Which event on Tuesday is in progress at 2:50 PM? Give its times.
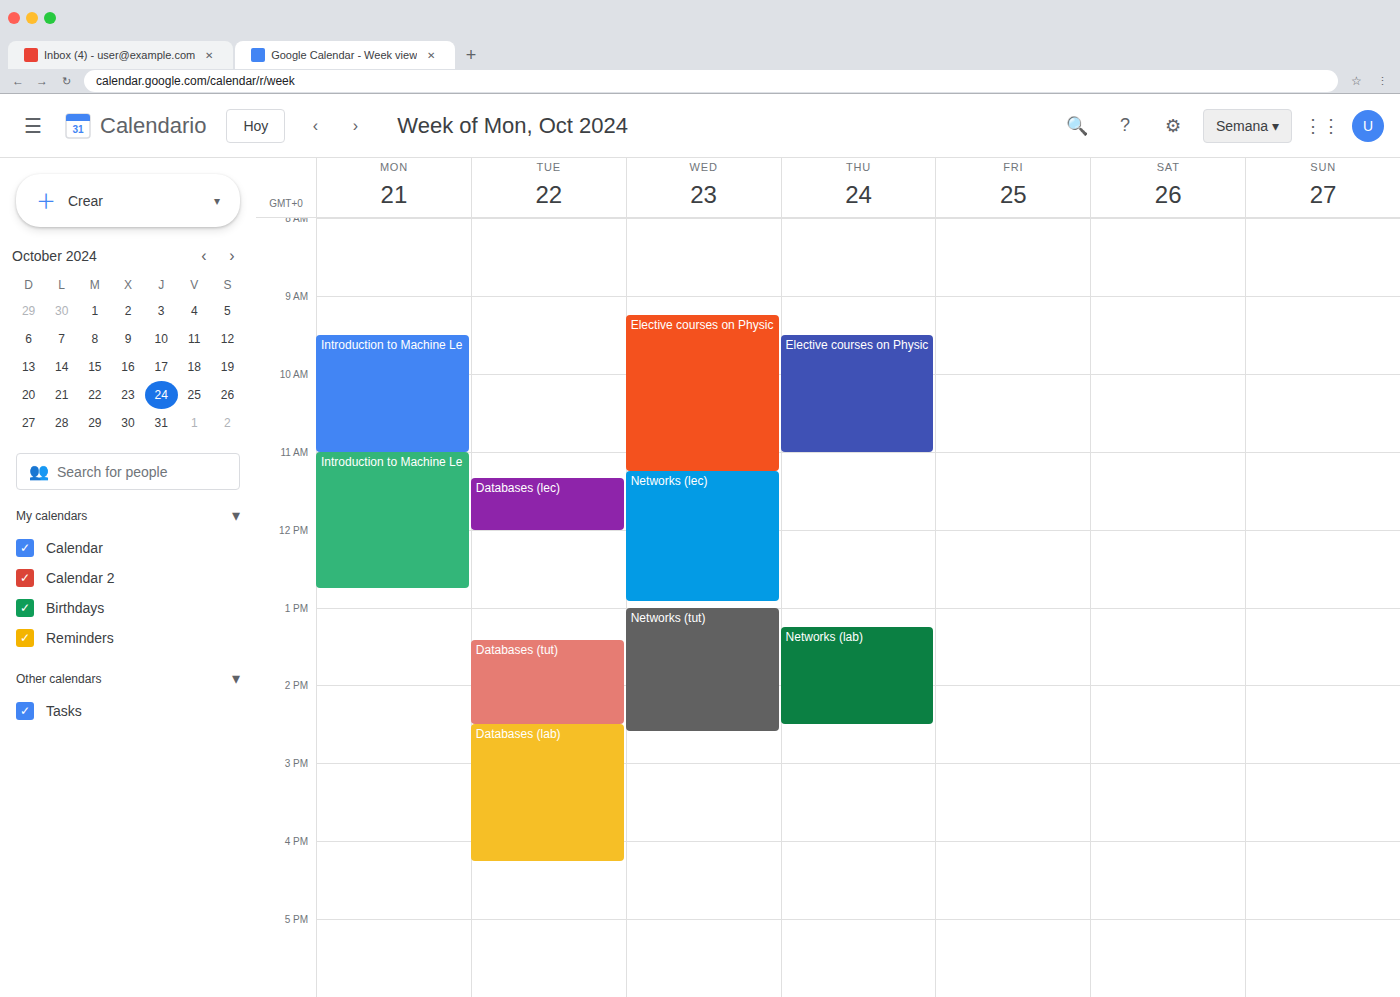
"Databases (lab)", 2:30 PM to 4:15 PM